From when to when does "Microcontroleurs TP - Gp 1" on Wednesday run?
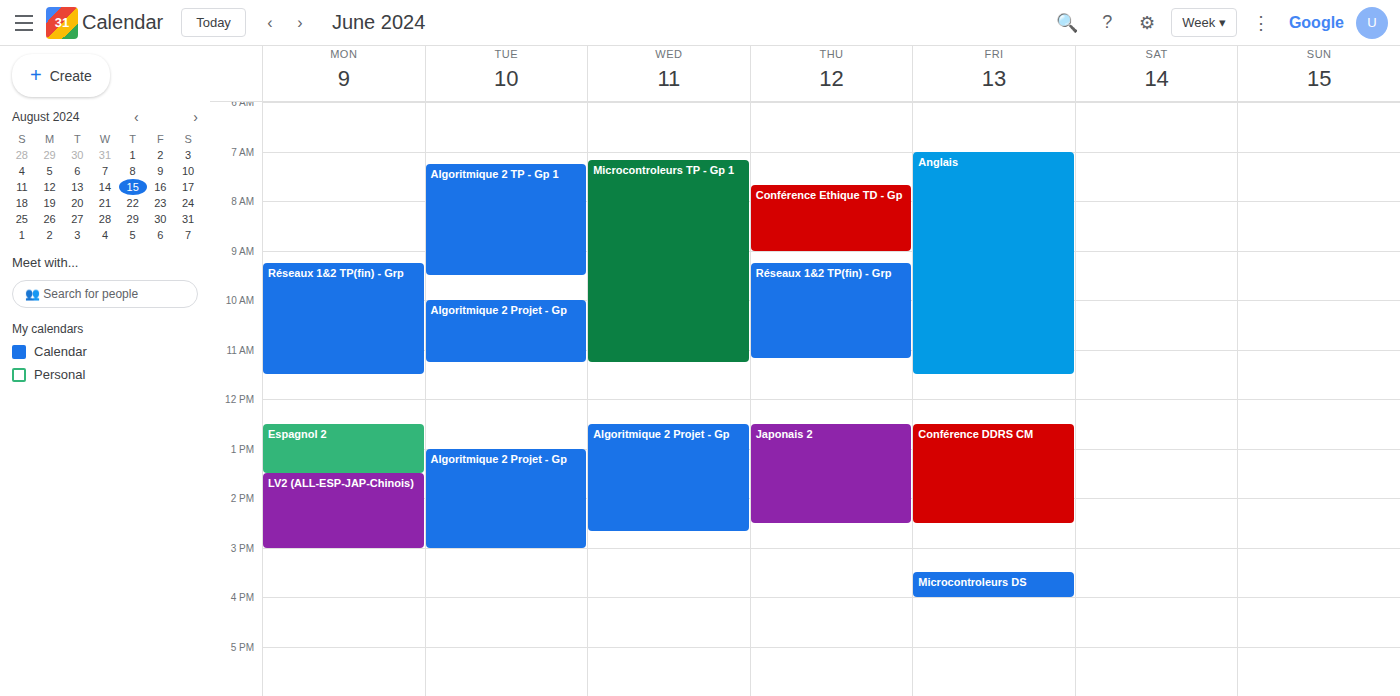
07:10 to 11:15